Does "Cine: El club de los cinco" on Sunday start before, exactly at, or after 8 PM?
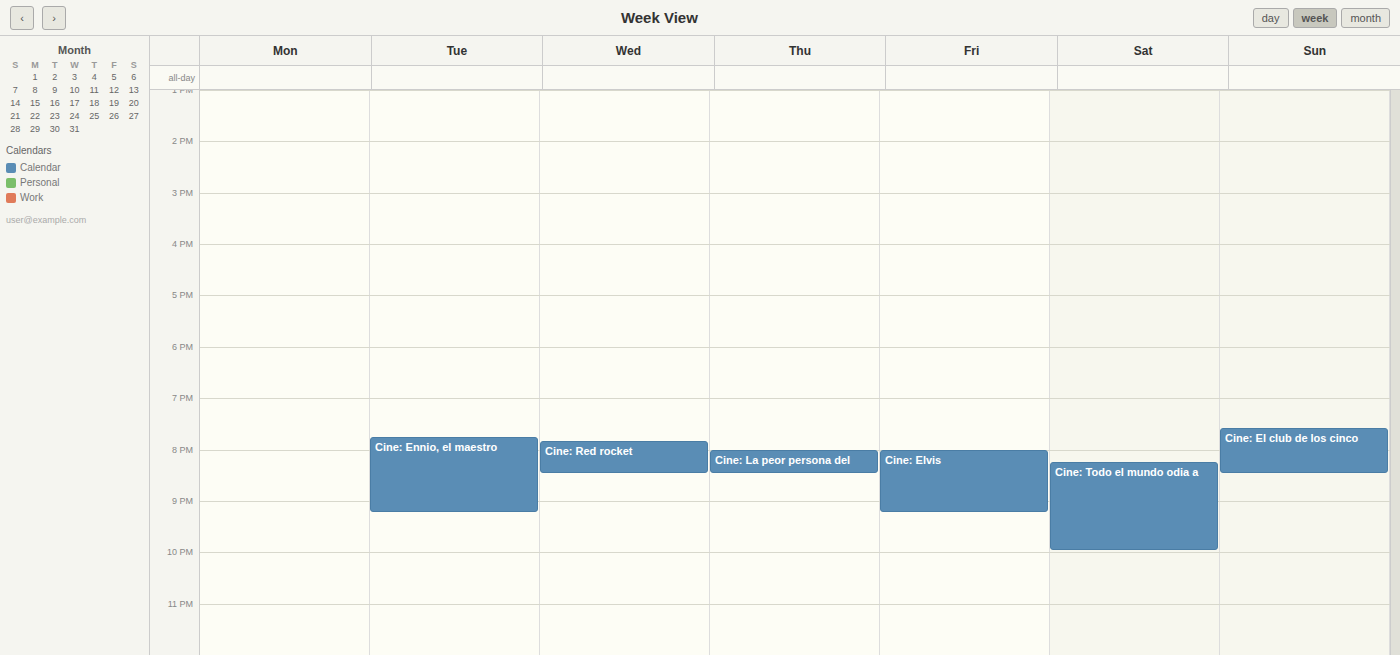
7:35 PM -- before 8 PM, 25 minutes above the 8 PM line.